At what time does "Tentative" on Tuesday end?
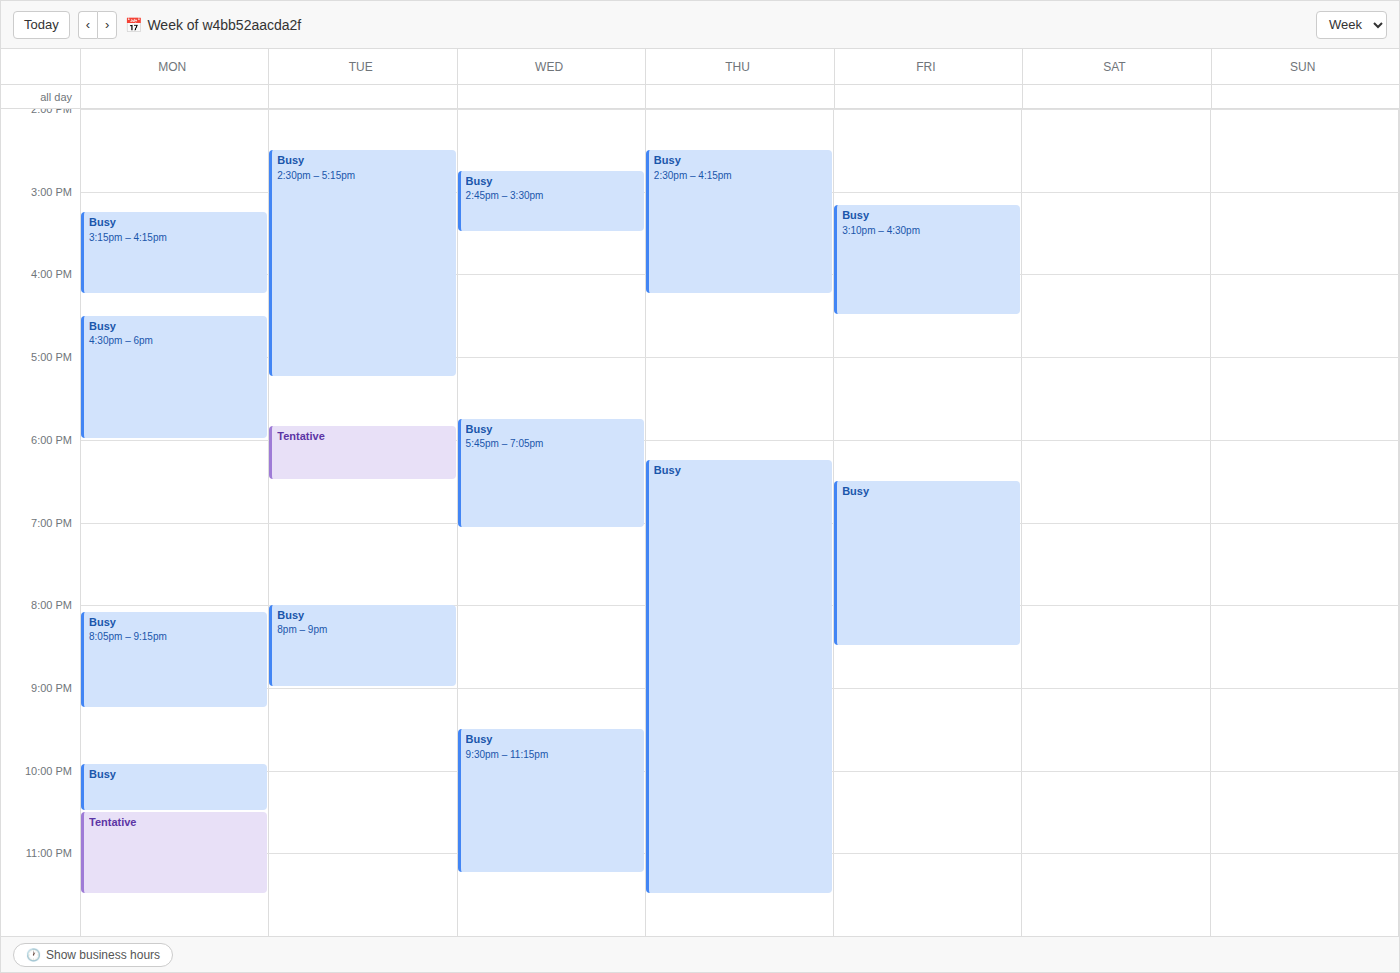
6:30 PM